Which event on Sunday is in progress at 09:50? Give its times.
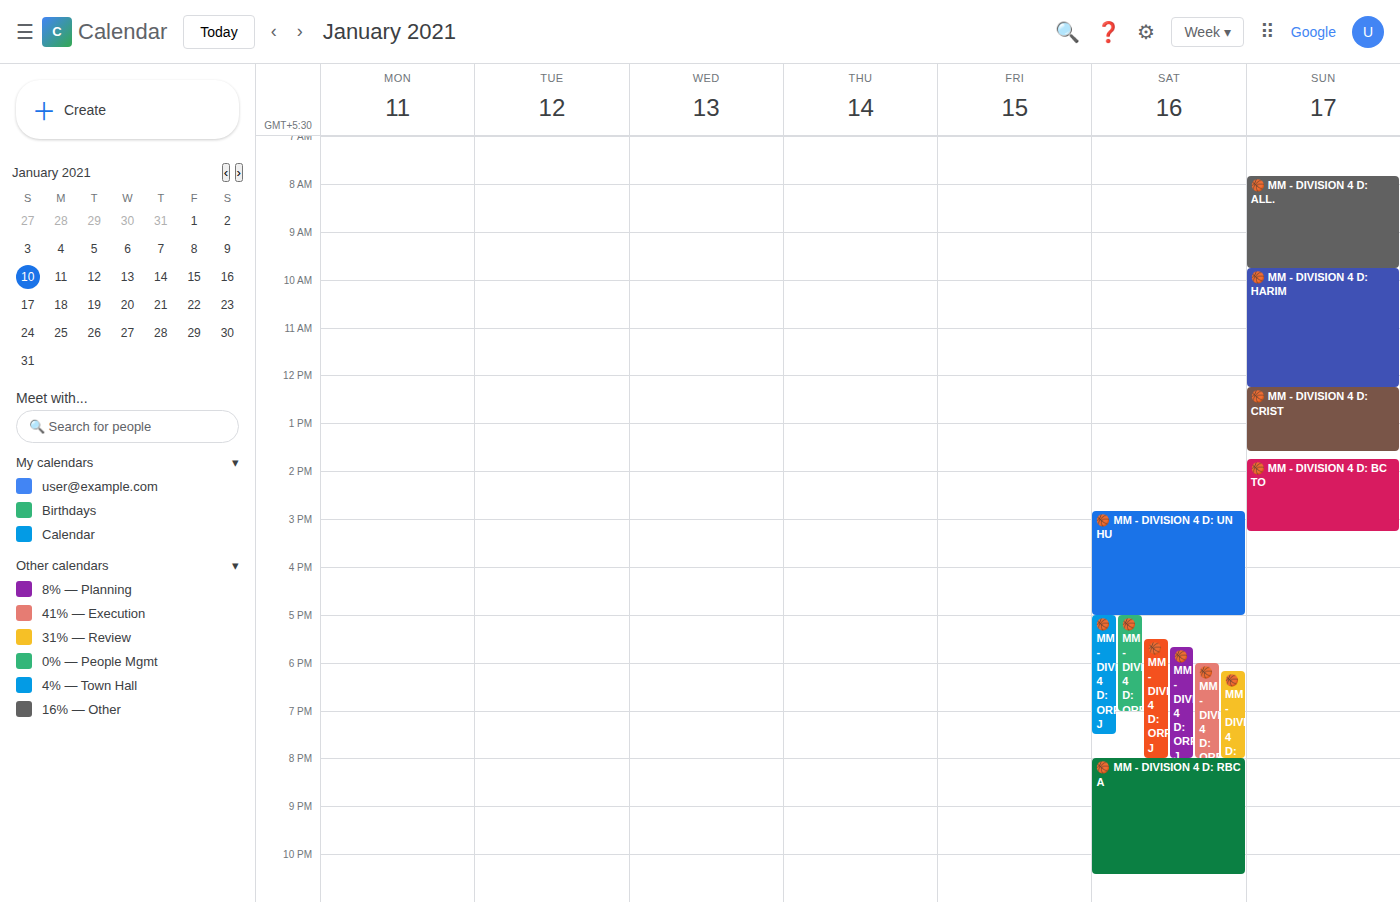
"🏀 MM - DIVISION 4 D: HARIM", 09:45 to 12:15